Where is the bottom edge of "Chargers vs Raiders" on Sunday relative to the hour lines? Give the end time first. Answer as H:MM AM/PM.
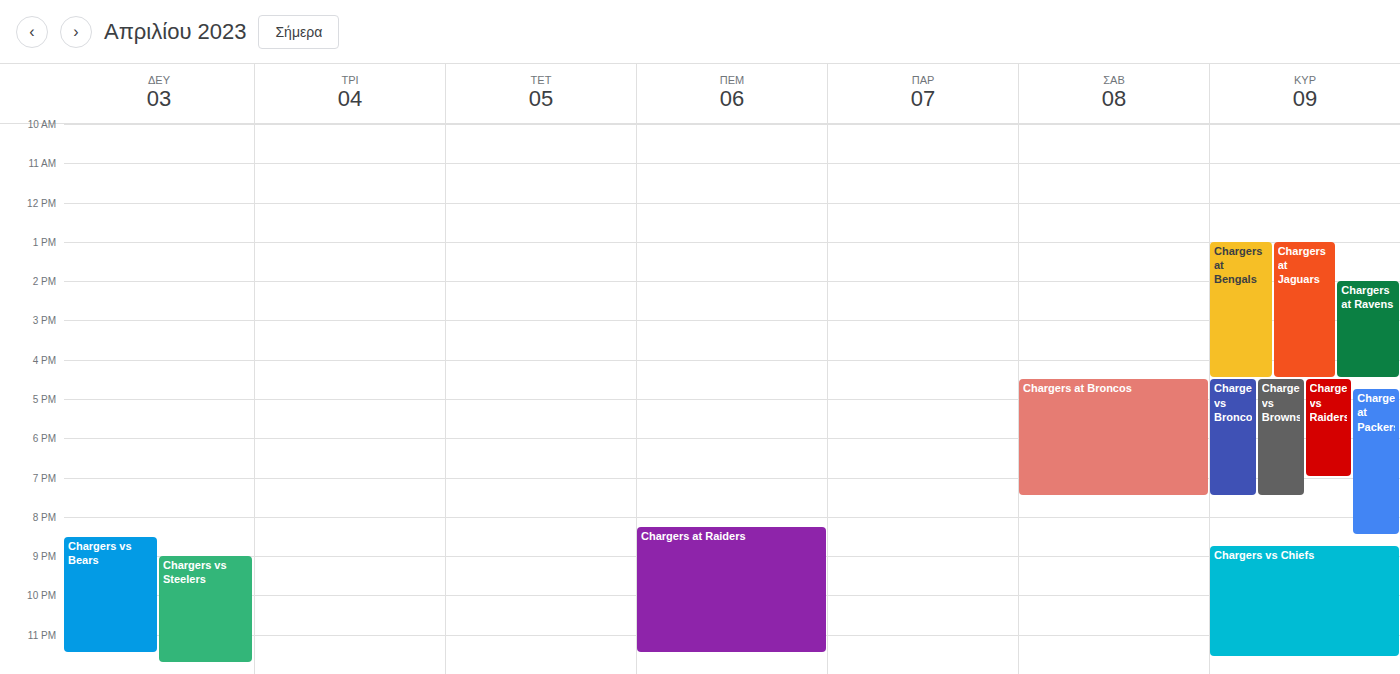
7:00 PM -- exactly on the 7 PM line.